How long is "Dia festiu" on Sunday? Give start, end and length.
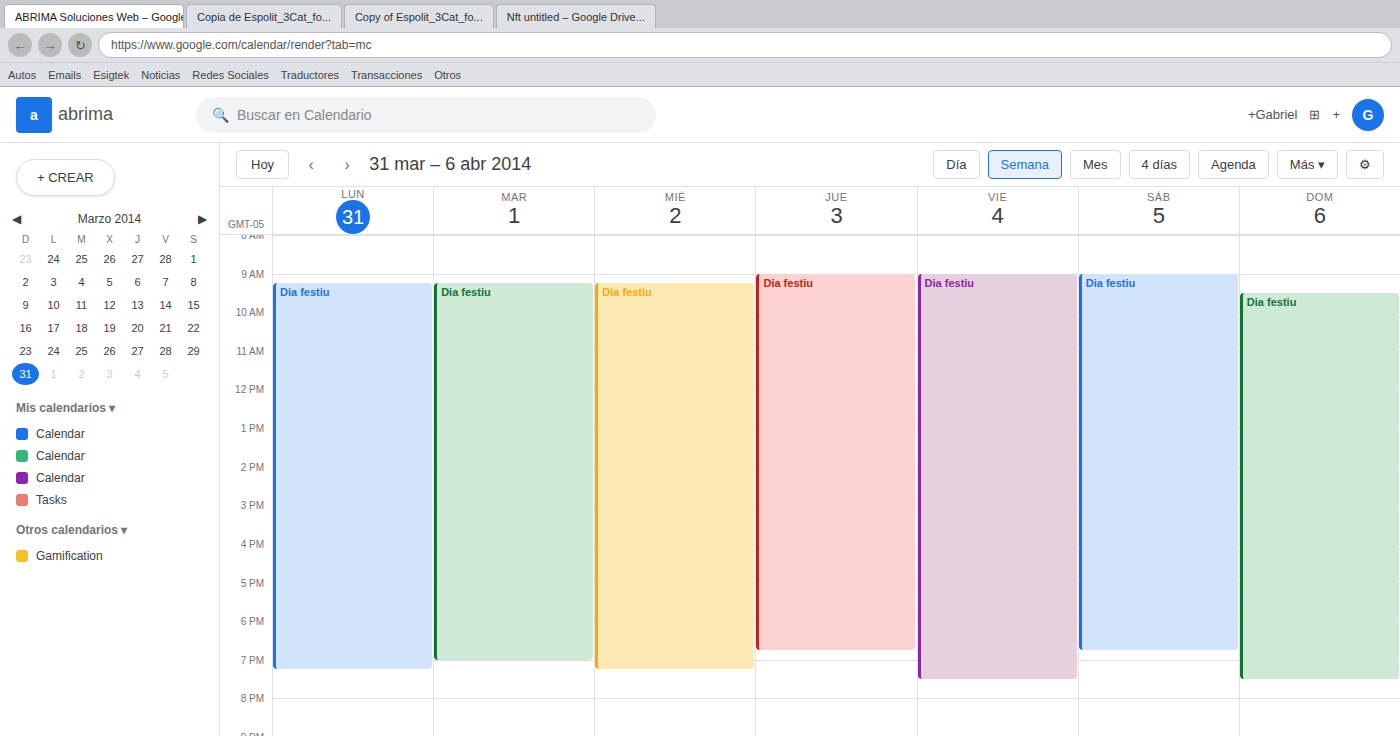
9:30 AM to 7:30 PM, 10 hours